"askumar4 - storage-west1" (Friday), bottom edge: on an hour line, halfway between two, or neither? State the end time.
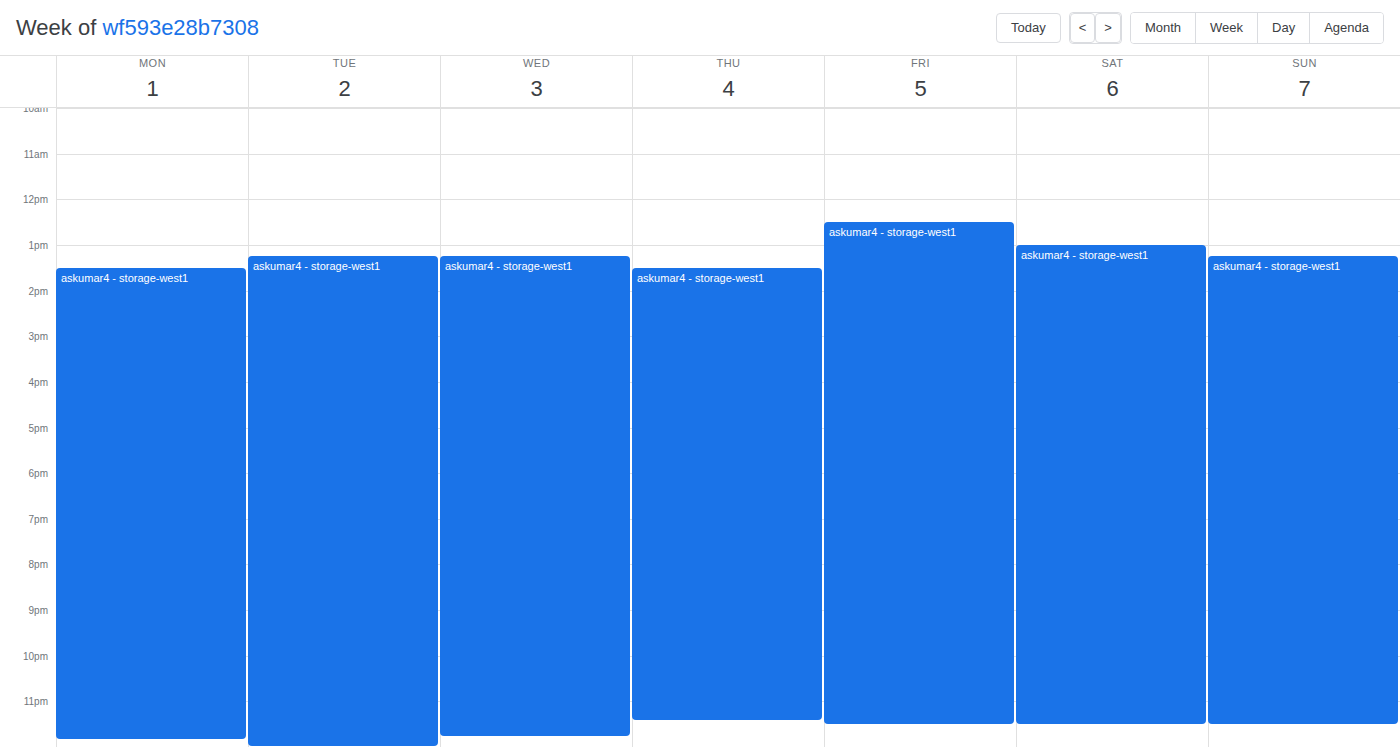
11:30 PM -- halfway between the 11 PM and 12 AM lines.